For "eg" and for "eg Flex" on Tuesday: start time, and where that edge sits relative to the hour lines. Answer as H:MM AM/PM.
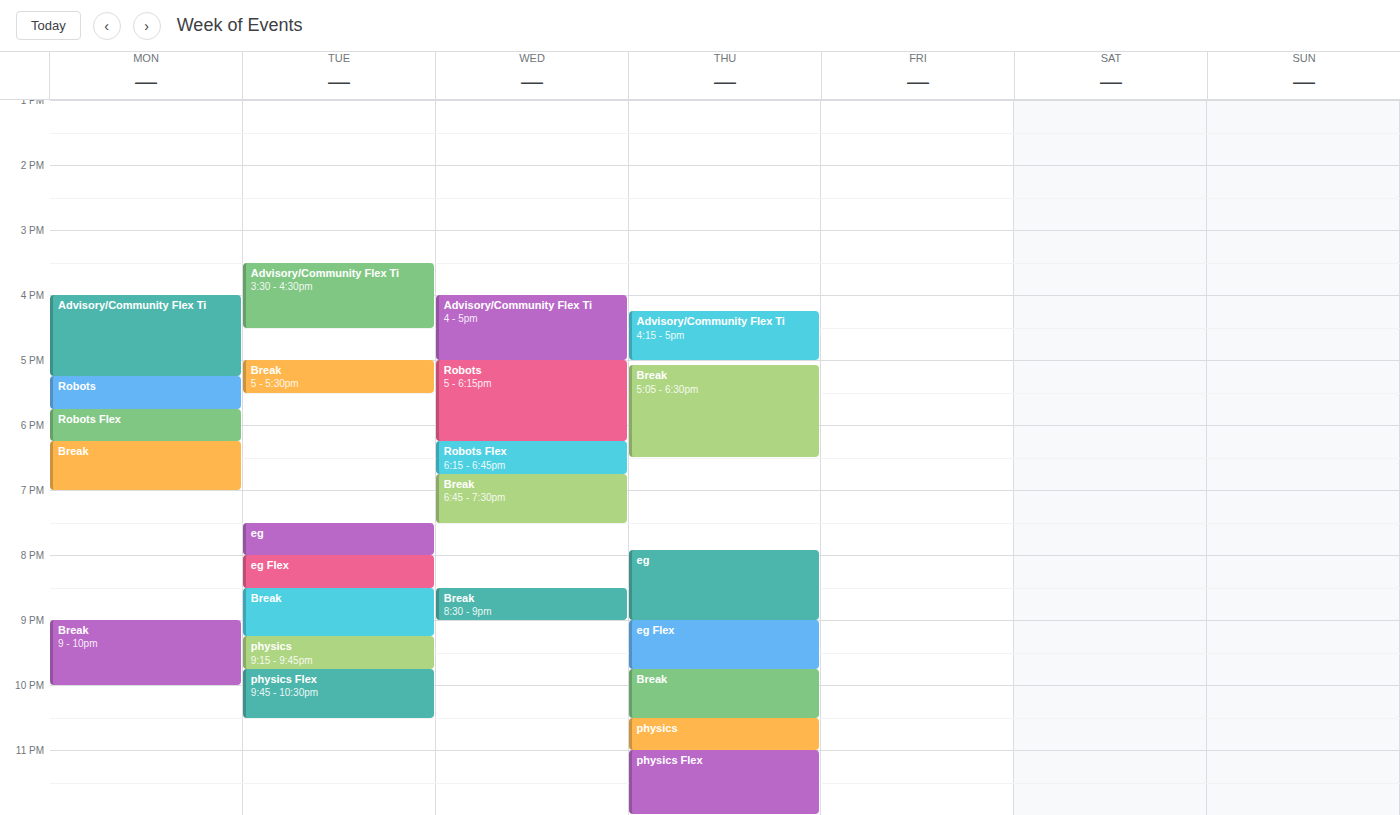
"eg": 7:30 PM, halfway between the 7 PM and 8 PM lines. "eg Flex": 8:00 PM, exactly on the 8 PM line.